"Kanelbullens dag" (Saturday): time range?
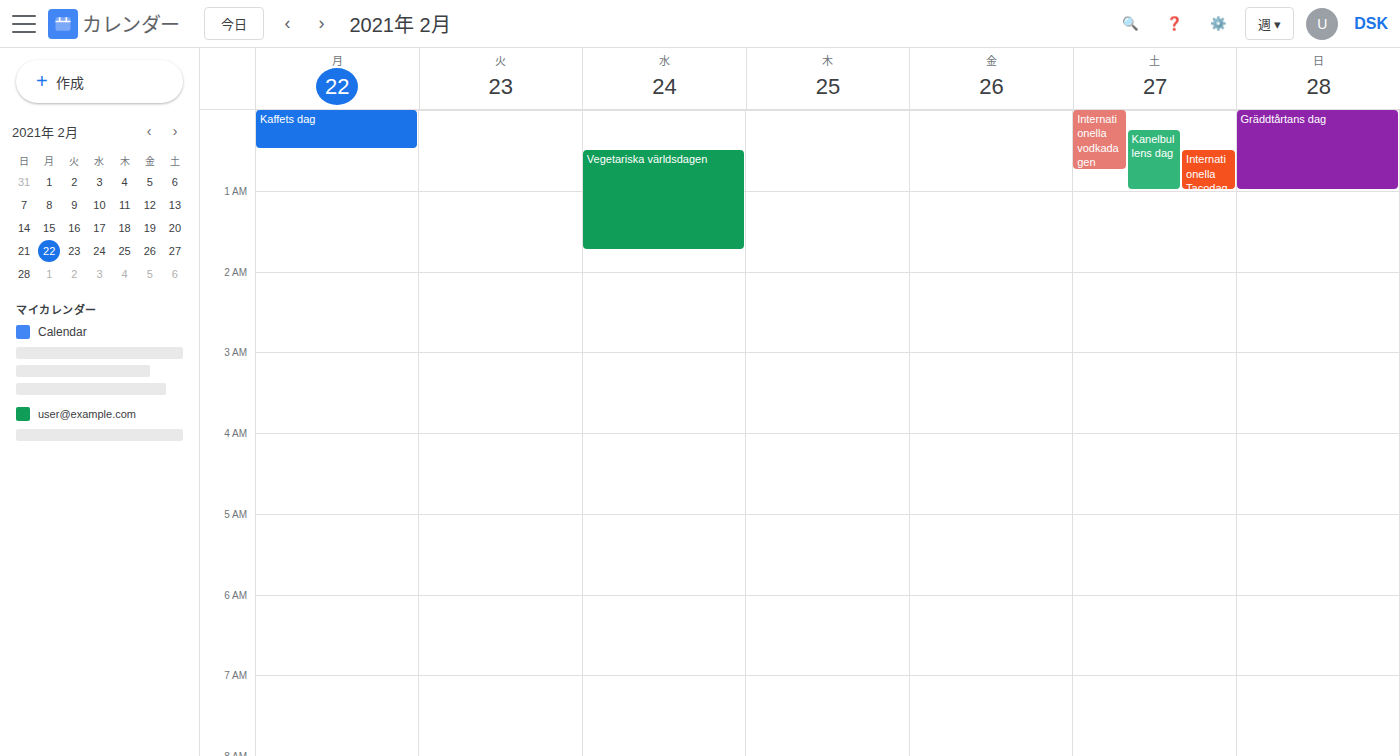
00:15 to 01:00